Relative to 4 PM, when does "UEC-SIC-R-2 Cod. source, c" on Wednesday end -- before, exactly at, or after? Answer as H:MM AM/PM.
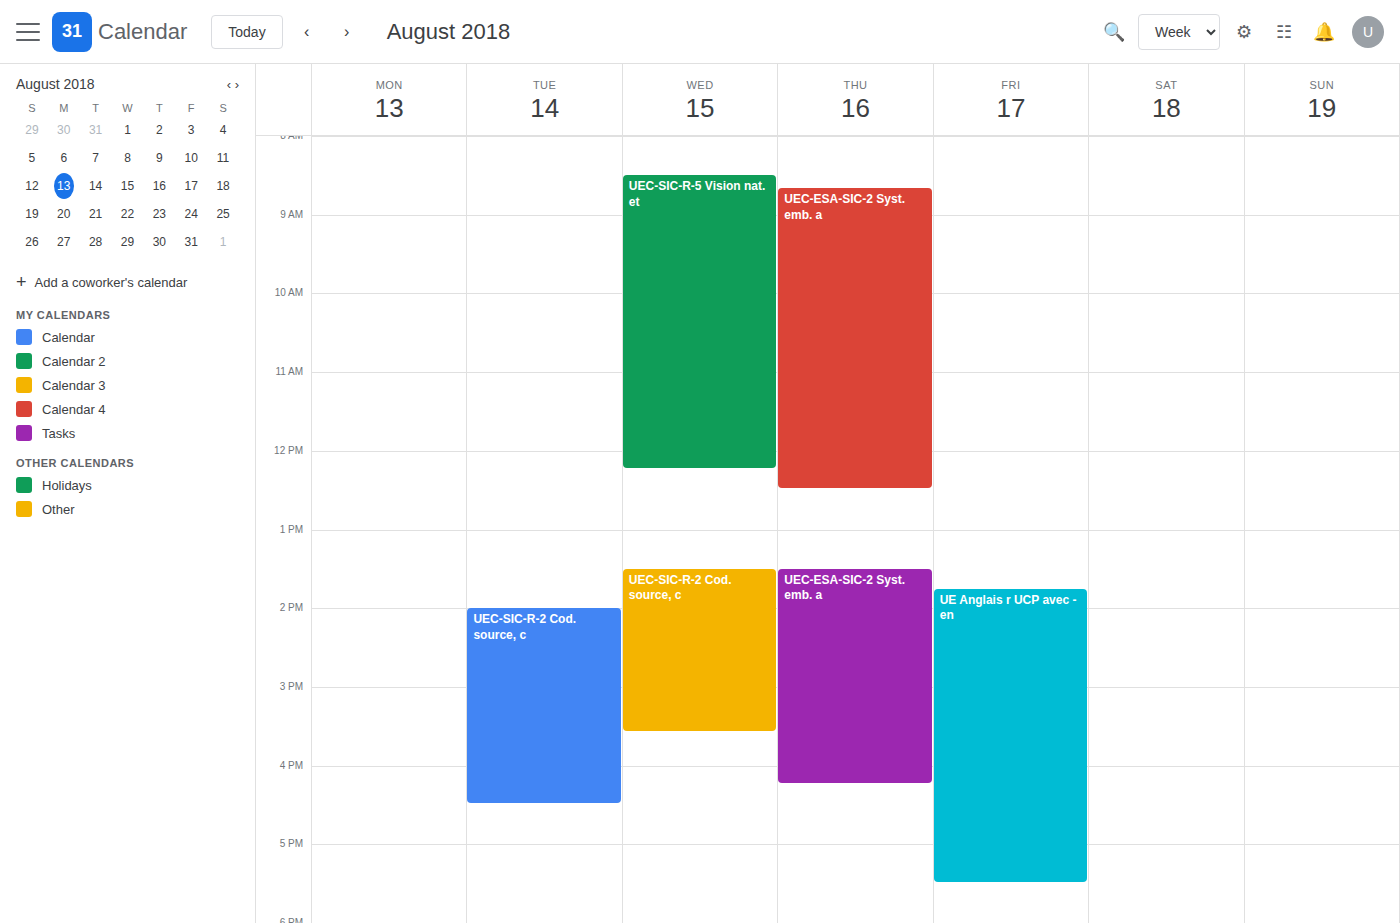
3:35 PM -- before 4 PM, 25 minutes above the 4 PM line.